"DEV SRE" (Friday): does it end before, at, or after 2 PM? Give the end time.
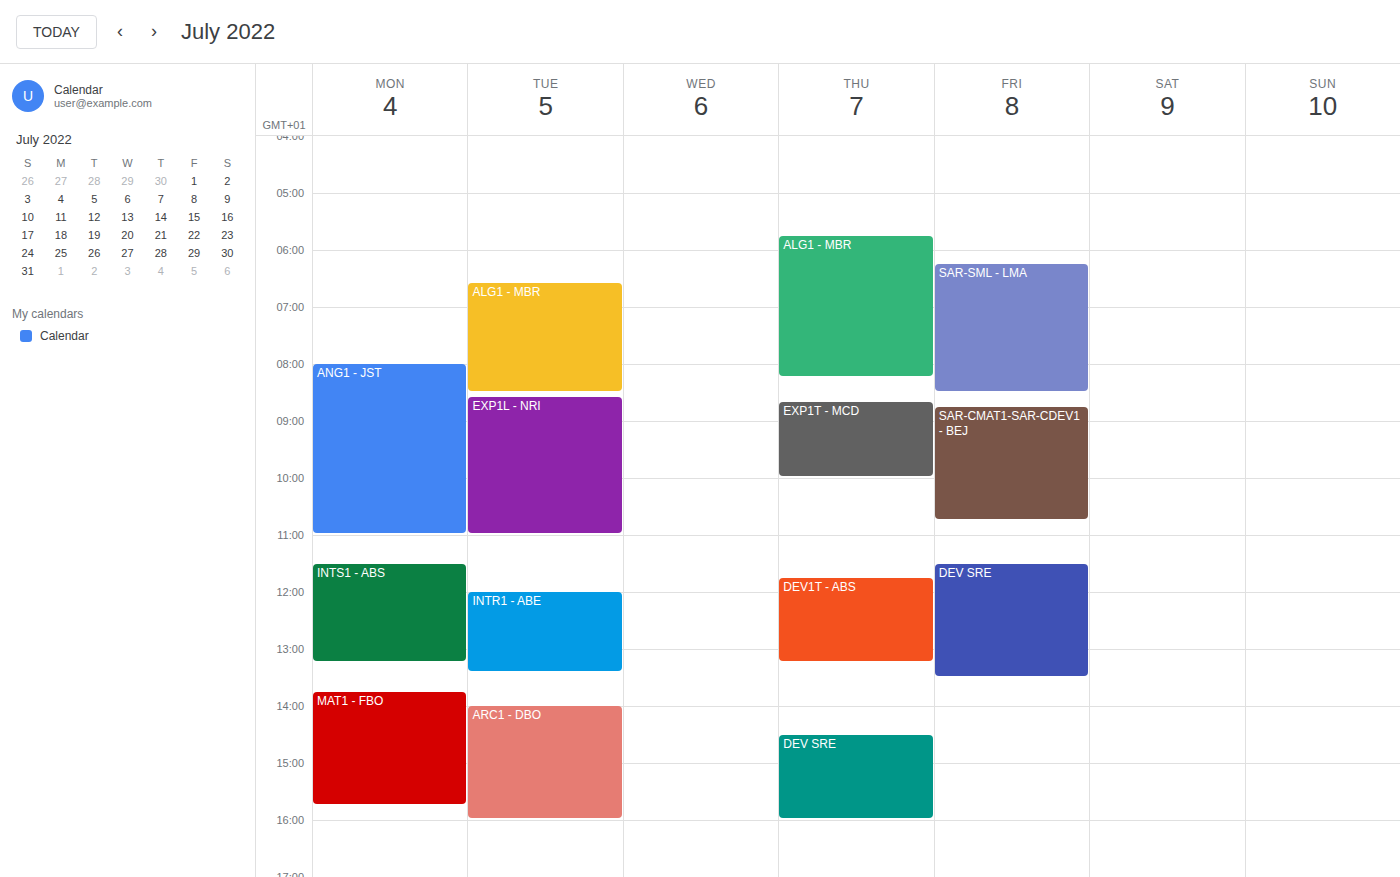
1:30 PM -- before 2 PM, 30 minutes above the 2 PM line.